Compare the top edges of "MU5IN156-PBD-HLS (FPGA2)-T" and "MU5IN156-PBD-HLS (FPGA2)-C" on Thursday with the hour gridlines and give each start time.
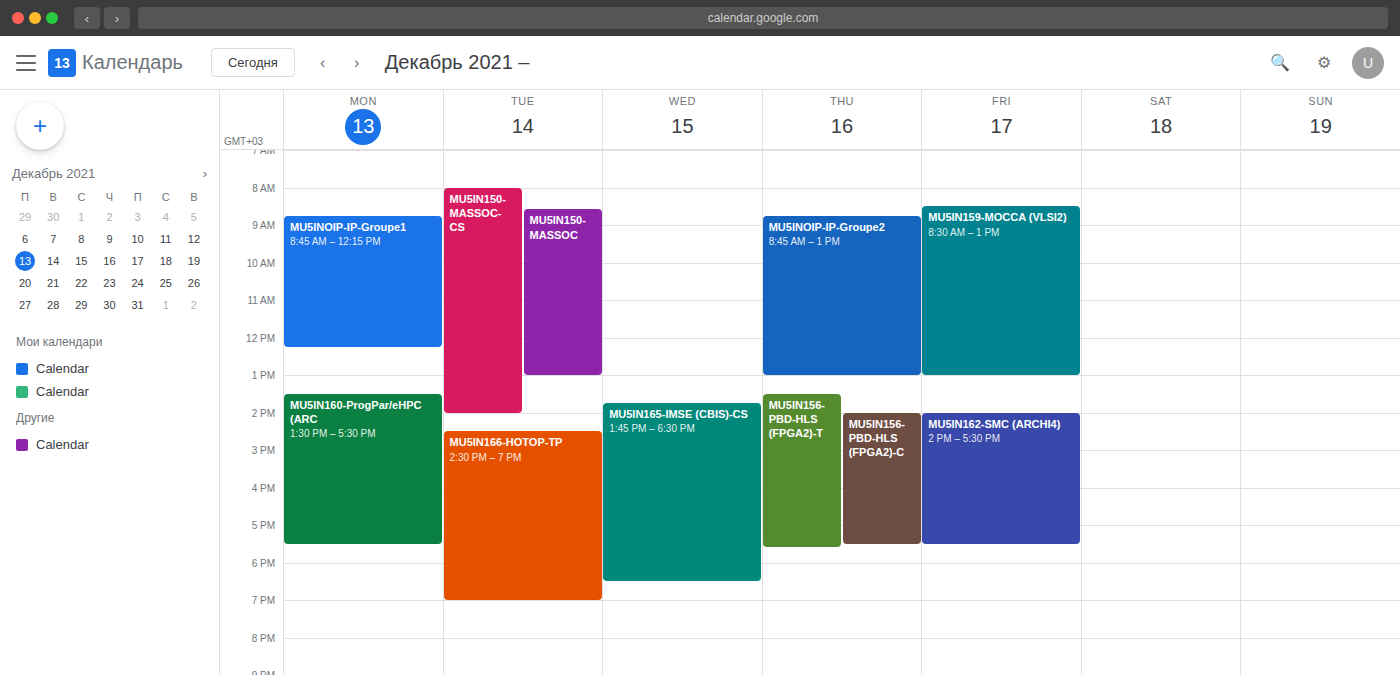
"MU5IN156-PBD-HLS (FPGA2)-T": 1:30 PM, halfway between the 1 PM and 2 PM lines. "MU5IN156-PBD-HLS (FPGA2)-C": 2:00 PM, exactly on the 2 PM line.